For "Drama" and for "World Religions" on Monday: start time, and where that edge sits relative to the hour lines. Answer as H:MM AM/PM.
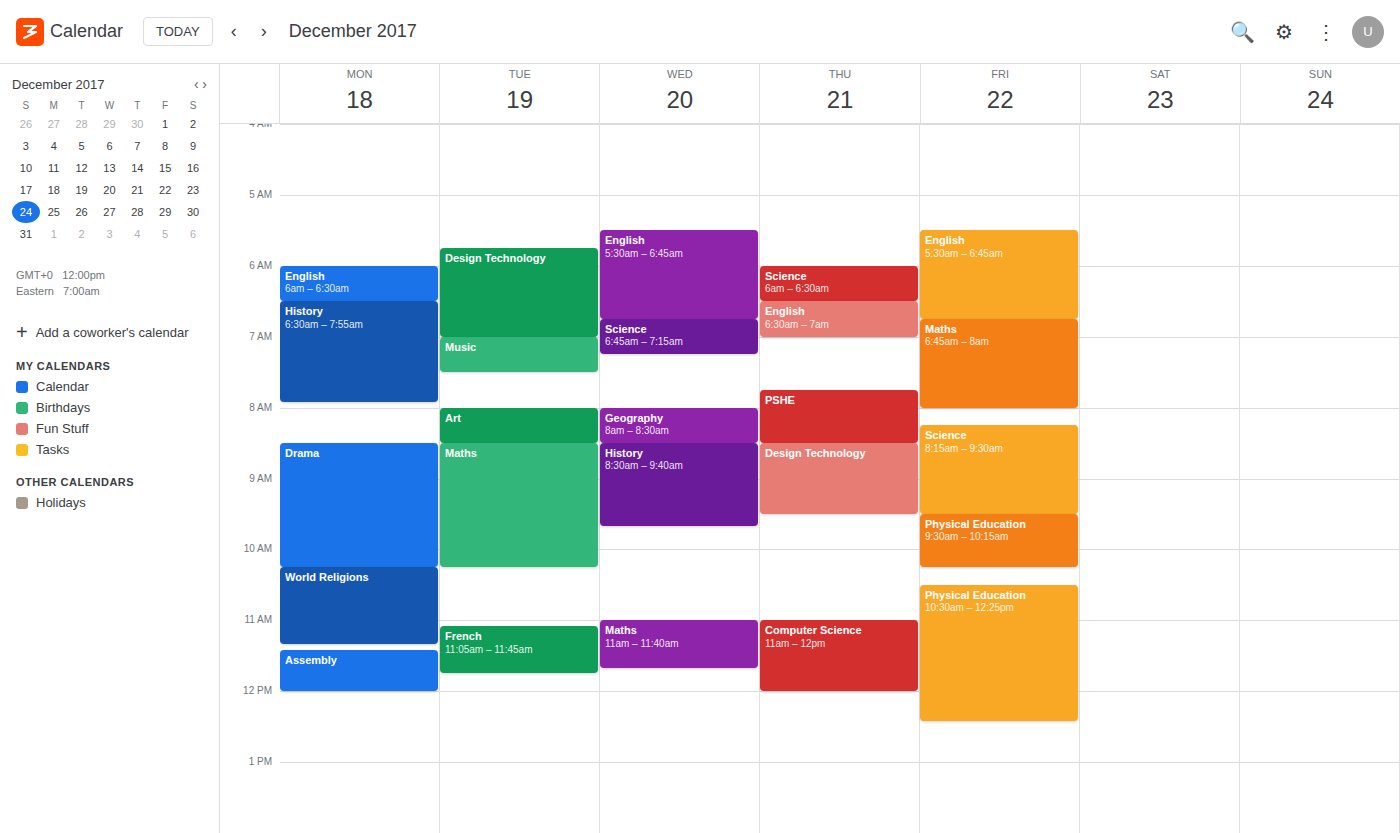
"Drama": 8:30 AM, halfway between the 8 AM and 9 AM lines. "World Religions": 10:15 AM, neither: a quarter of the way from the 10 AM line to the 11 AM line.